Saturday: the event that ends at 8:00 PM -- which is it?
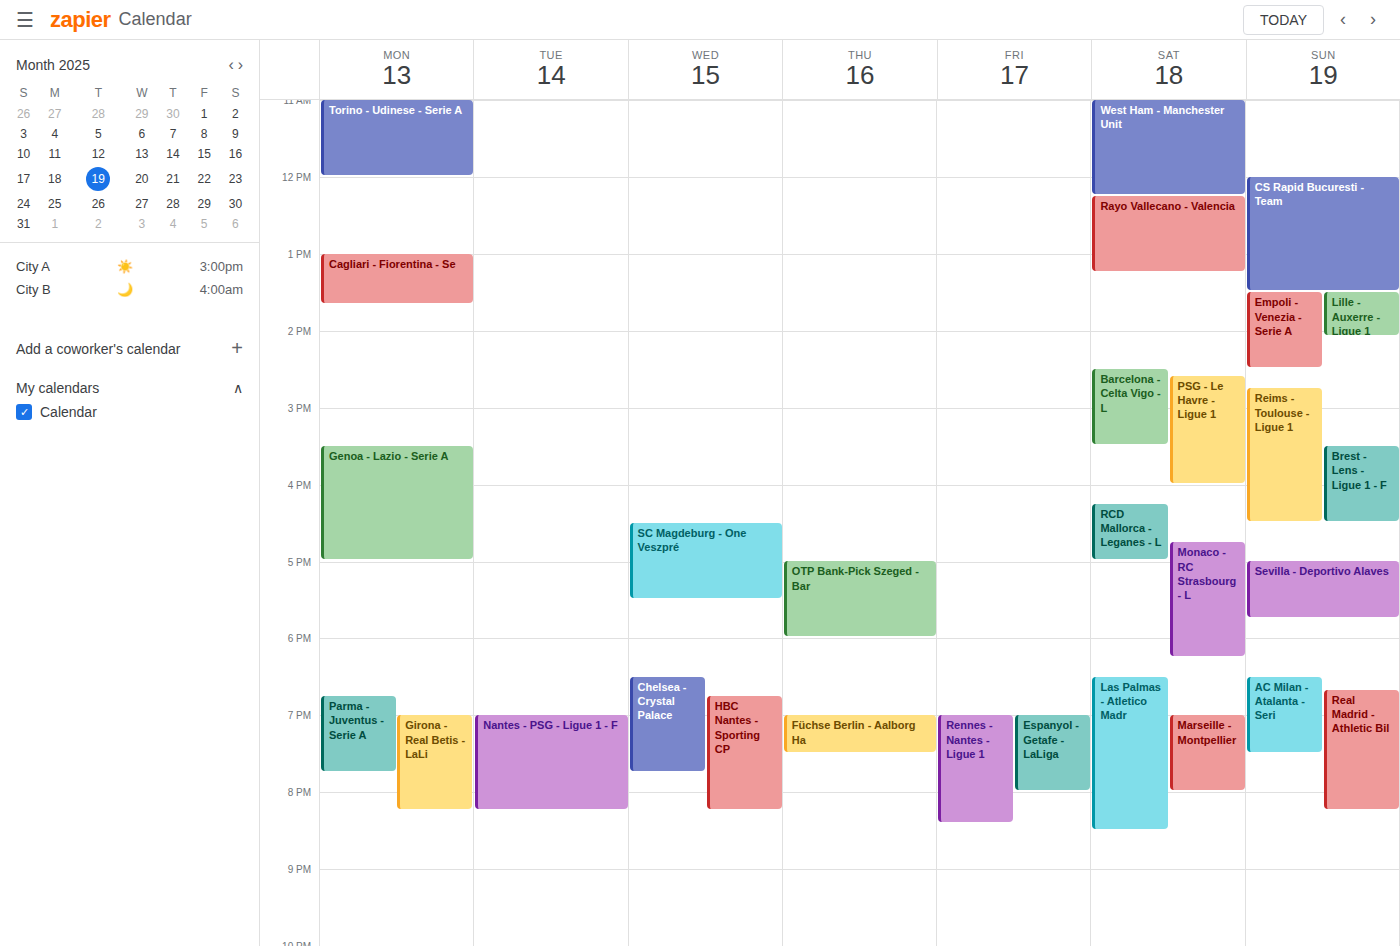
"Marseille - Montpellier"